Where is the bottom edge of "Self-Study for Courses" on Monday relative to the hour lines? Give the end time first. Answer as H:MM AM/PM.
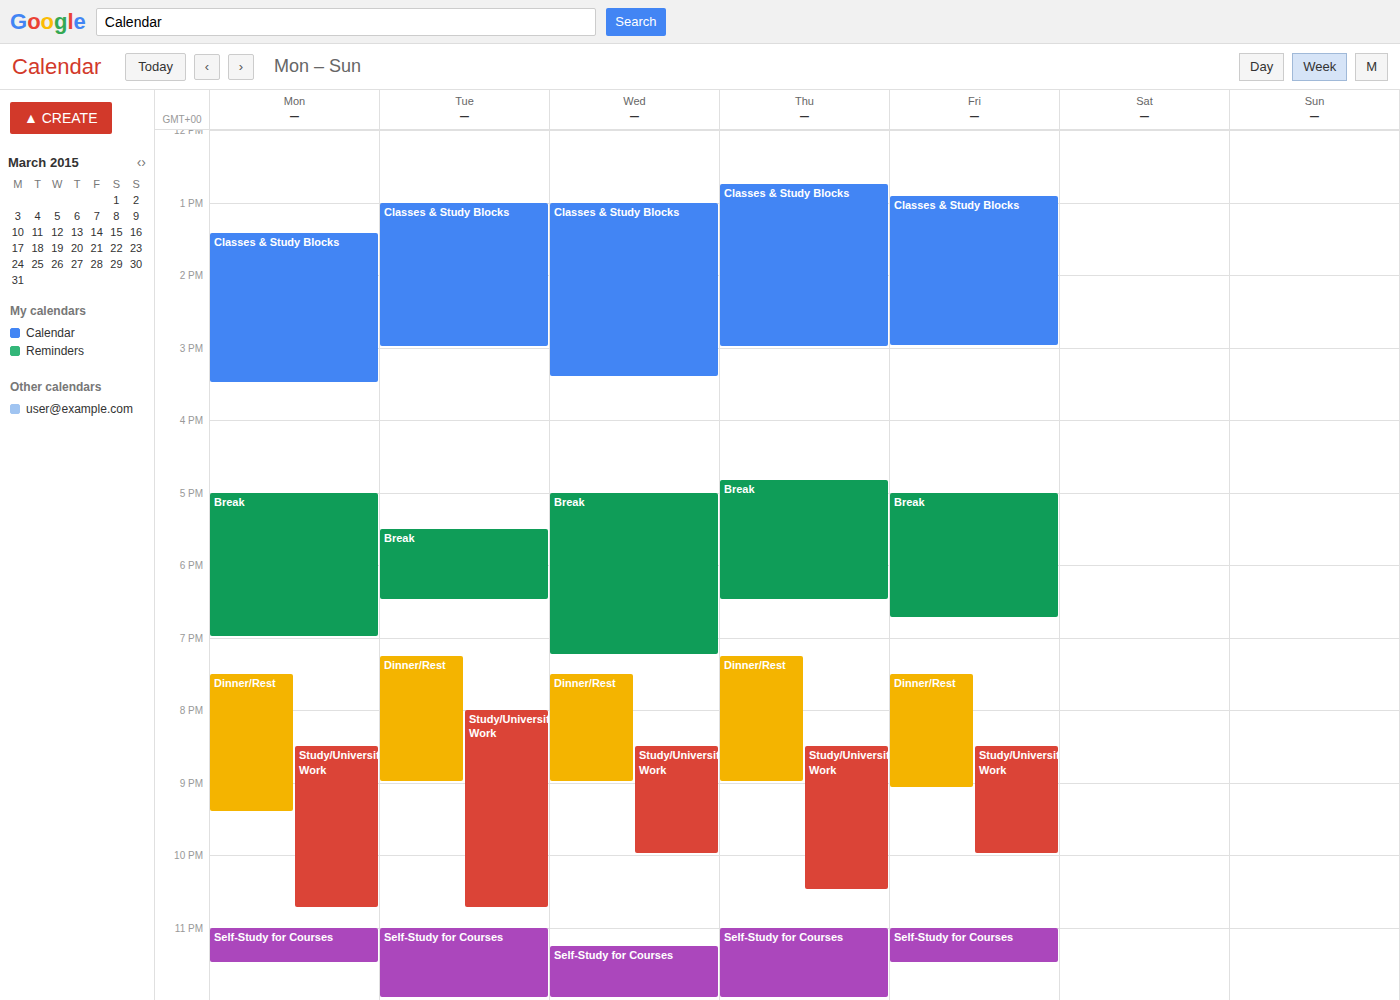
11:30 PM -- halfway between the 11 PM and 12 AM lines.